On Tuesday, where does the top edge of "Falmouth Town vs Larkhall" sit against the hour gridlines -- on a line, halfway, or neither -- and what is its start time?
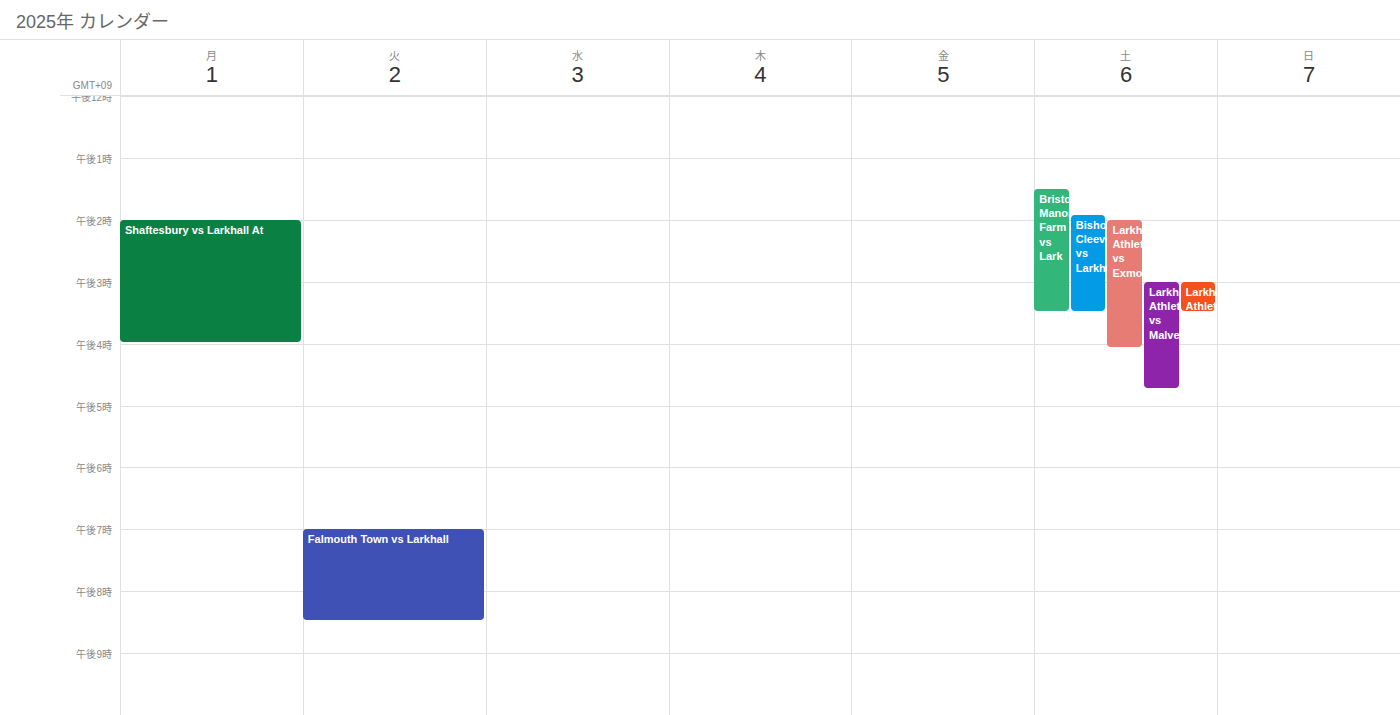
7:00 PM -- exactly on the 7 PM line.